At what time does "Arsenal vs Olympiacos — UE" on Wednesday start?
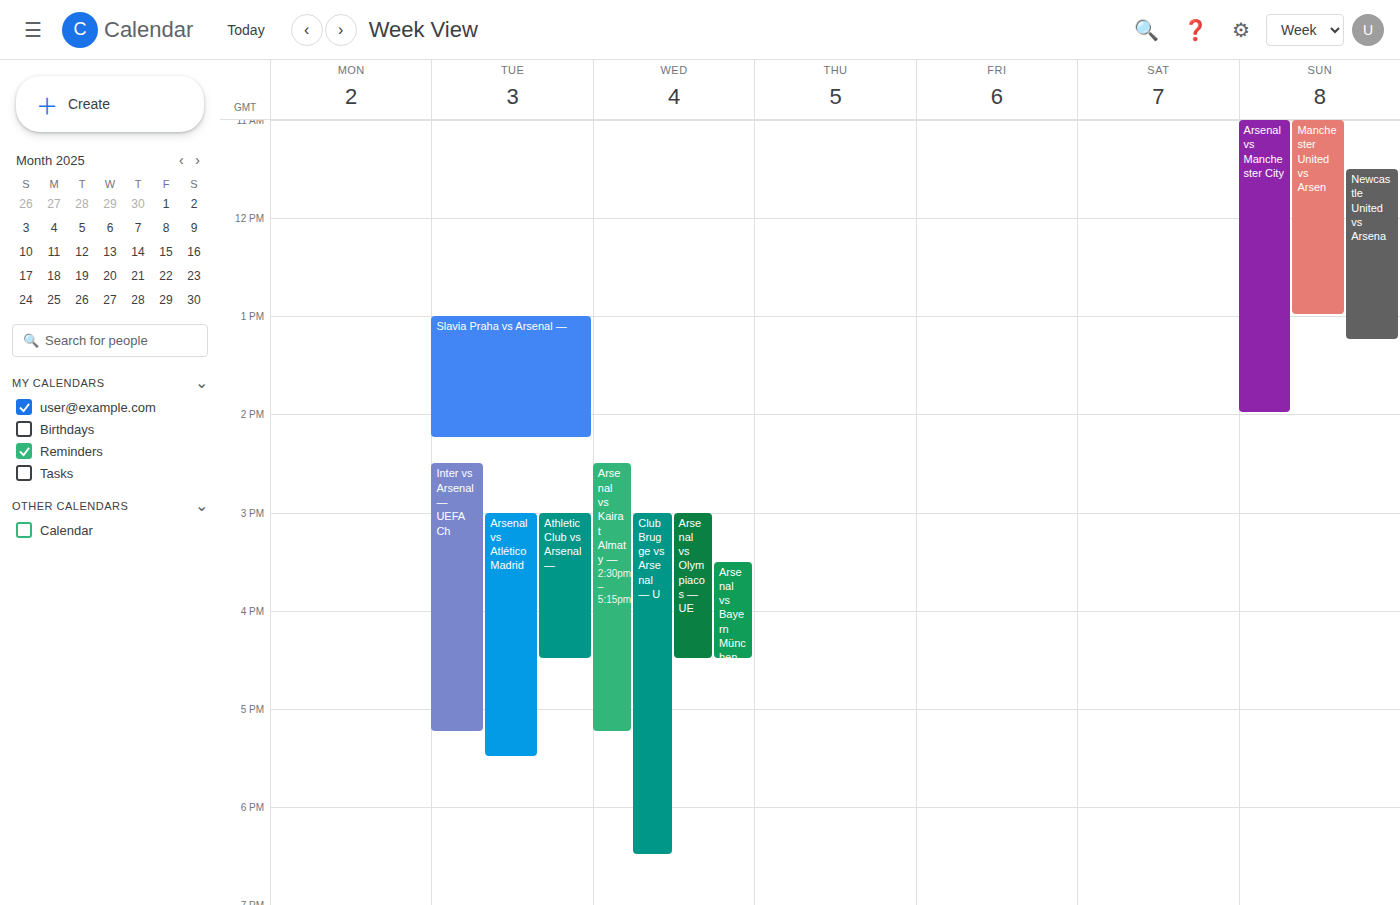
15:00